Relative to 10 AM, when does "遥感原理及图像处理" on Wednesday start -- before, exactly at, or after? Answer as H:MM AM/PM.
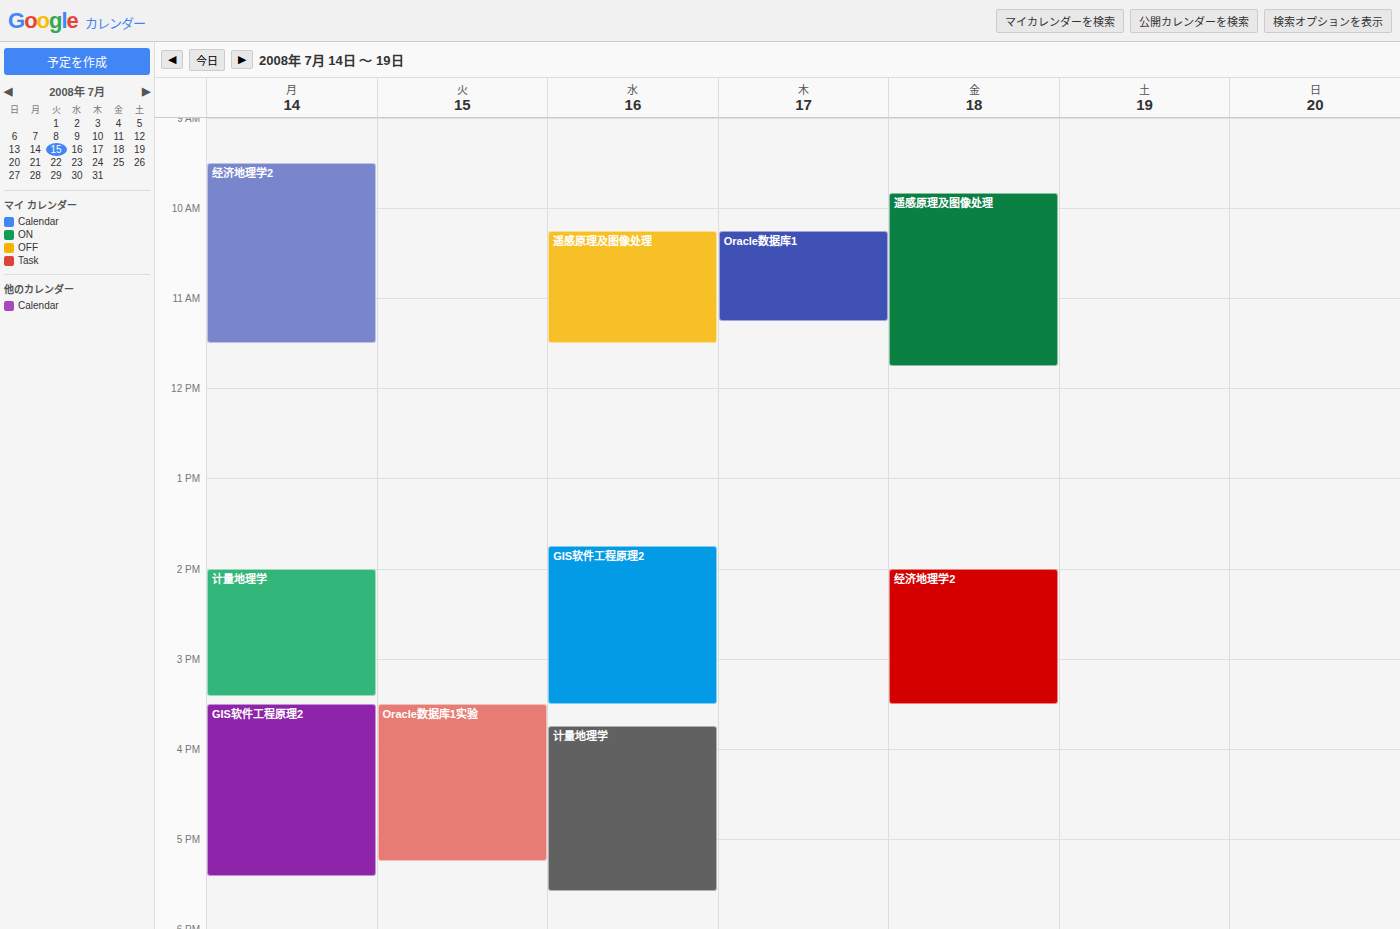
10:15 AM -- after 10 AM, 15 minutes below the 10 AM line.